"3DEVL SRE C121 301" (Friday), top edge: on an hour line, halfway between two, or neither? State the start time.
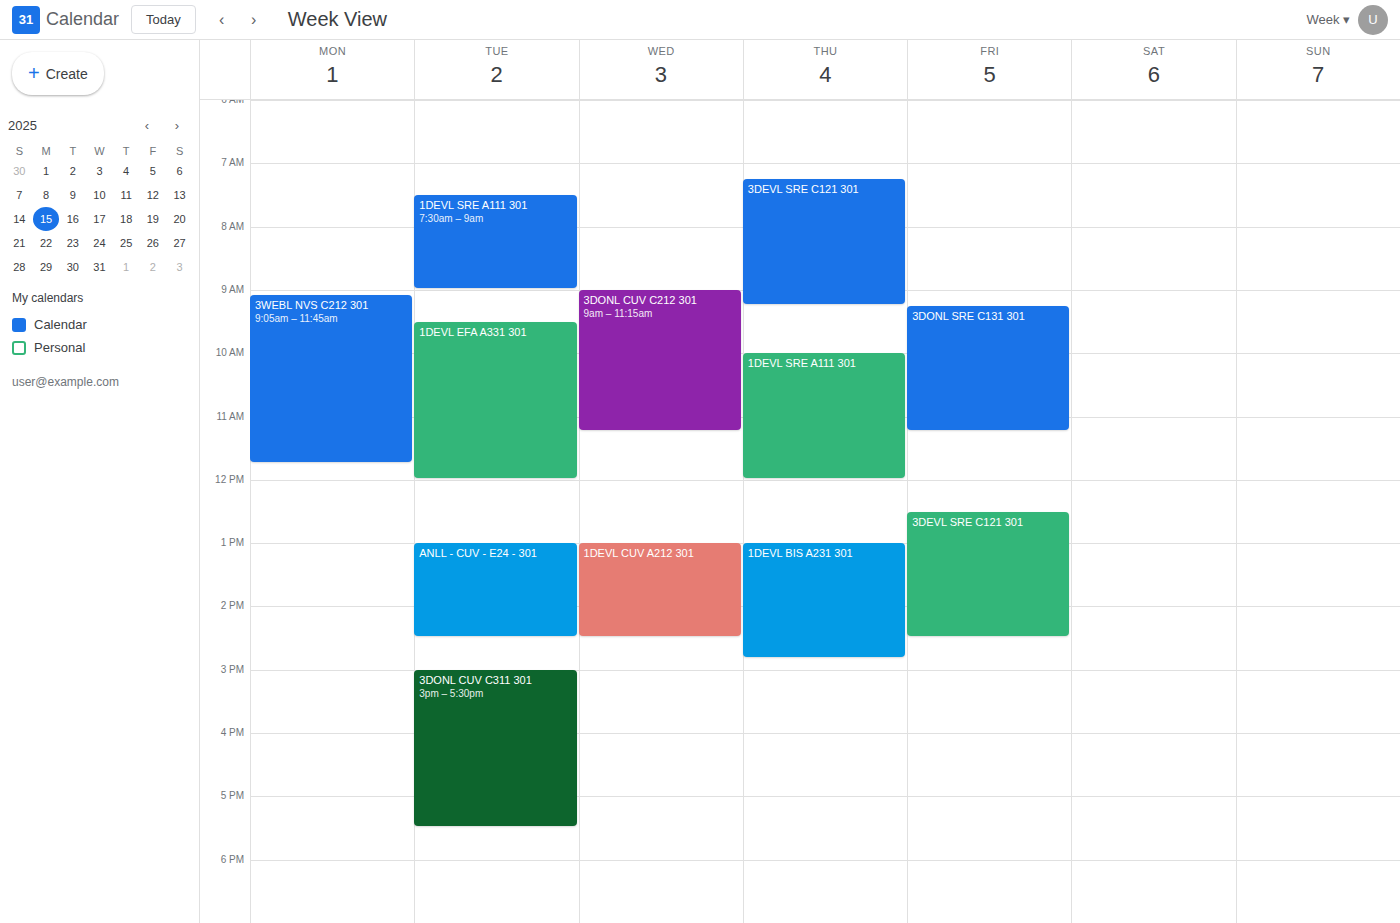
12:30 -- halfway between the 12:00 and 13:00 lines.